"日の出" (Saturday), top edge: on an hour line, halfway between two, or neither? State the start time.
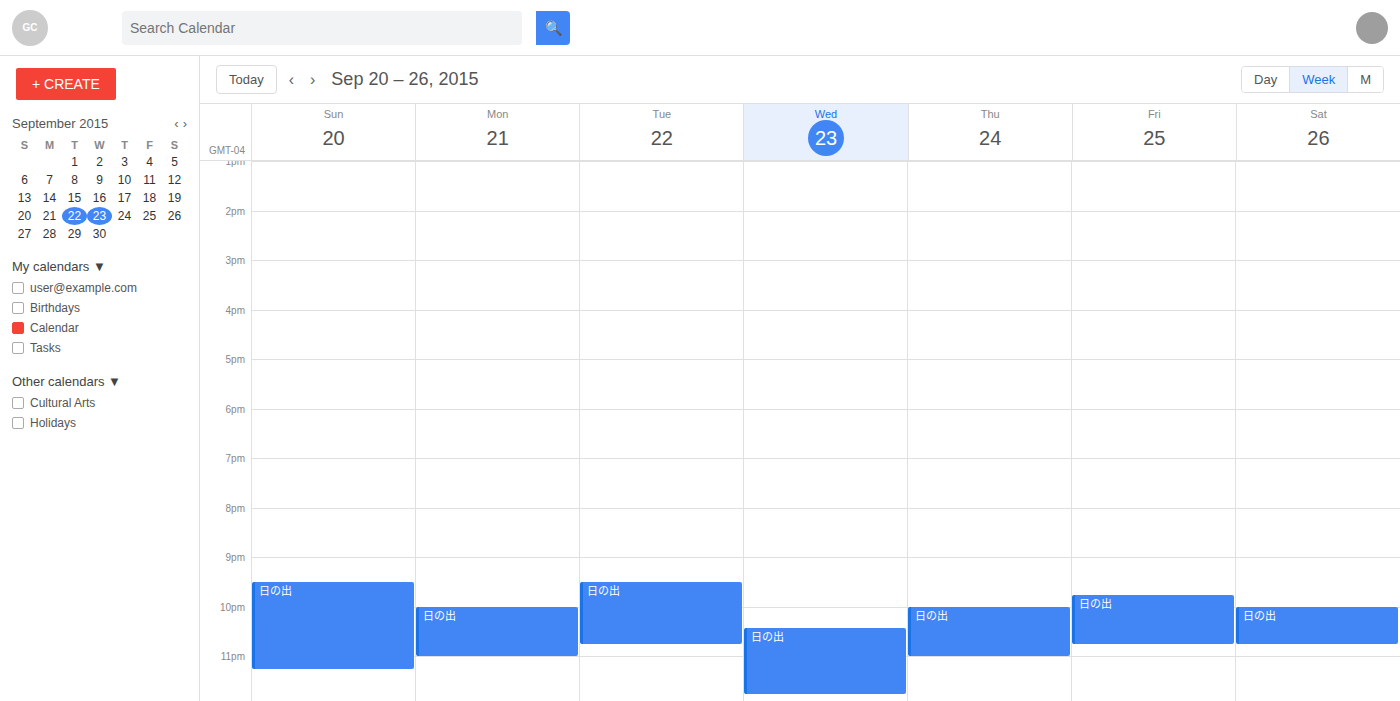
10:00 PM -- exactly on the 10 PM line.